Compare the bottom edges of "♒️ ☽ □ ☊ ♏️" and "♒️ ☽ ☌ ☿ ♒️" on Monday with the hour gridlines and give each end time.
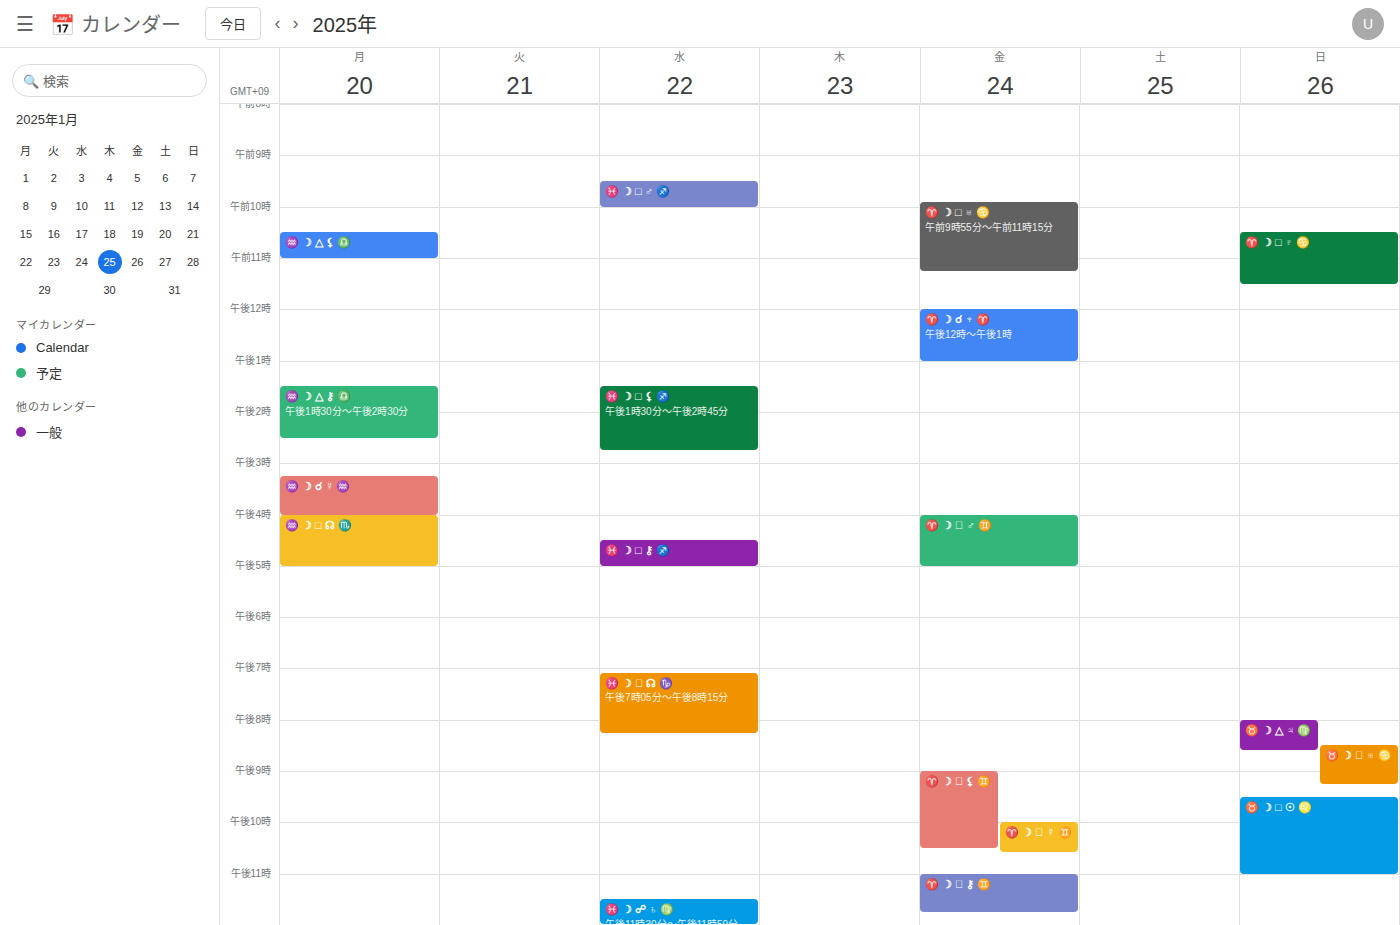
"♒️ ☽ □ ☊ ♏️": 5:00 PM, exactly on the 5 PM line. "♒️ ☽ ☌ ☿ ♒️": 4:00 PM, exactly on the 4 PM line.